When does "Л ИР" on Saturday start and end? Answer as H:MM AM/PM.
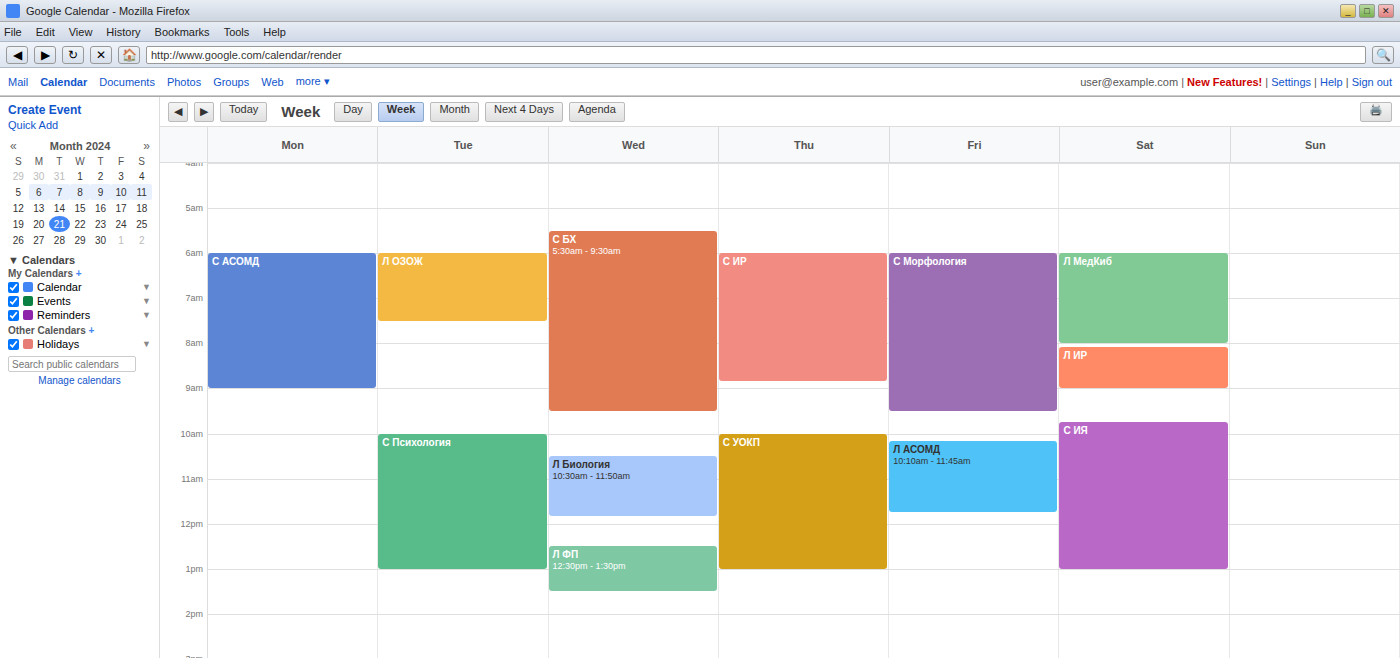
8:05 AM to 9:00 AM